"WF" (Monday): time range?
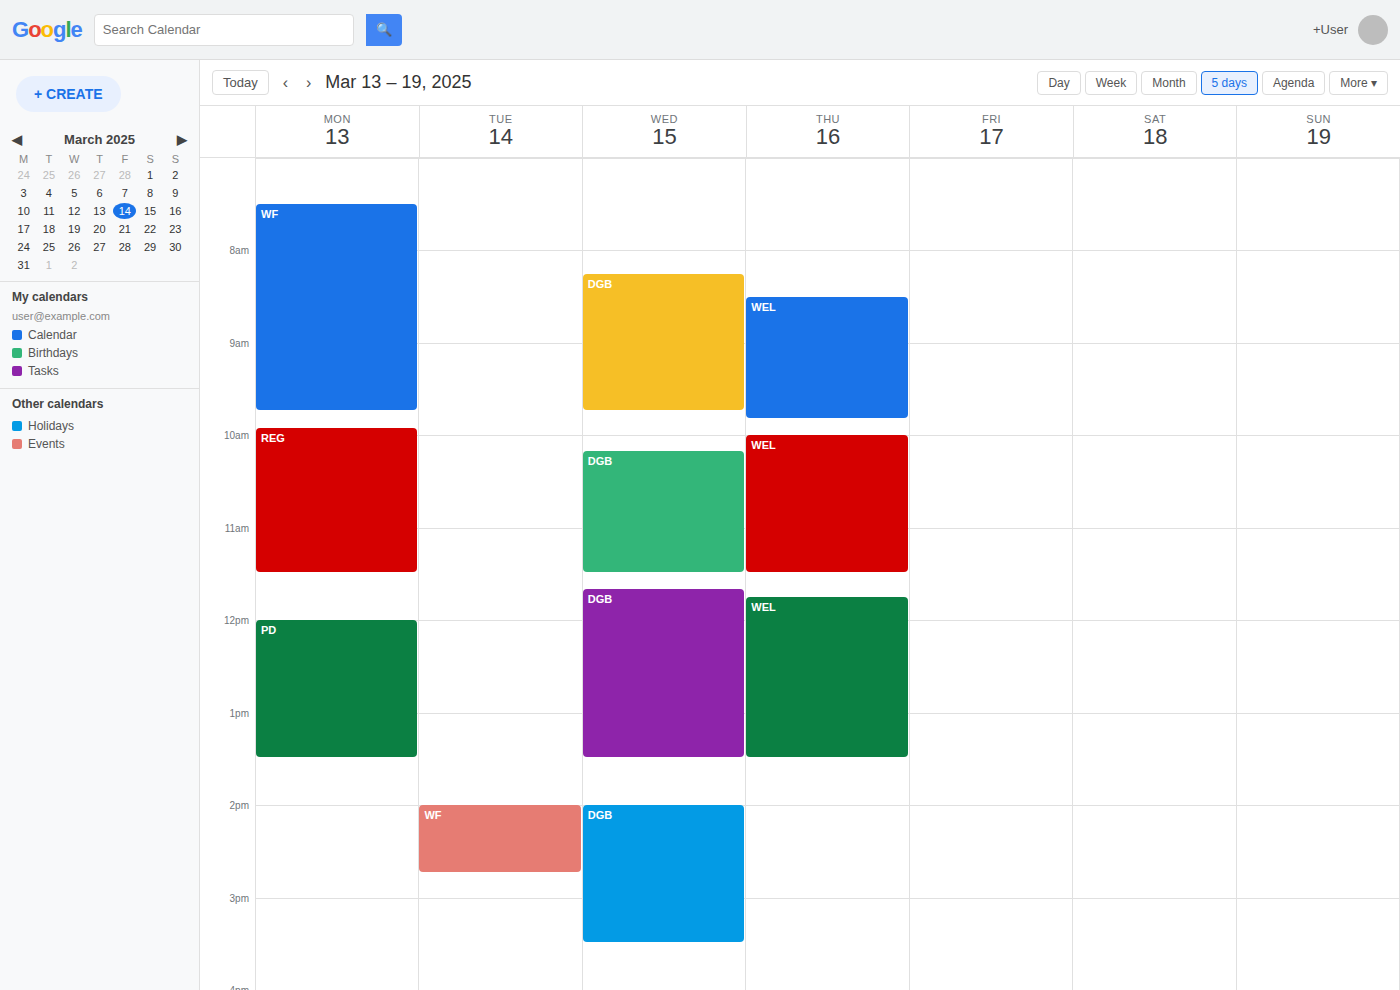
7:30 AM to 9:45 AM